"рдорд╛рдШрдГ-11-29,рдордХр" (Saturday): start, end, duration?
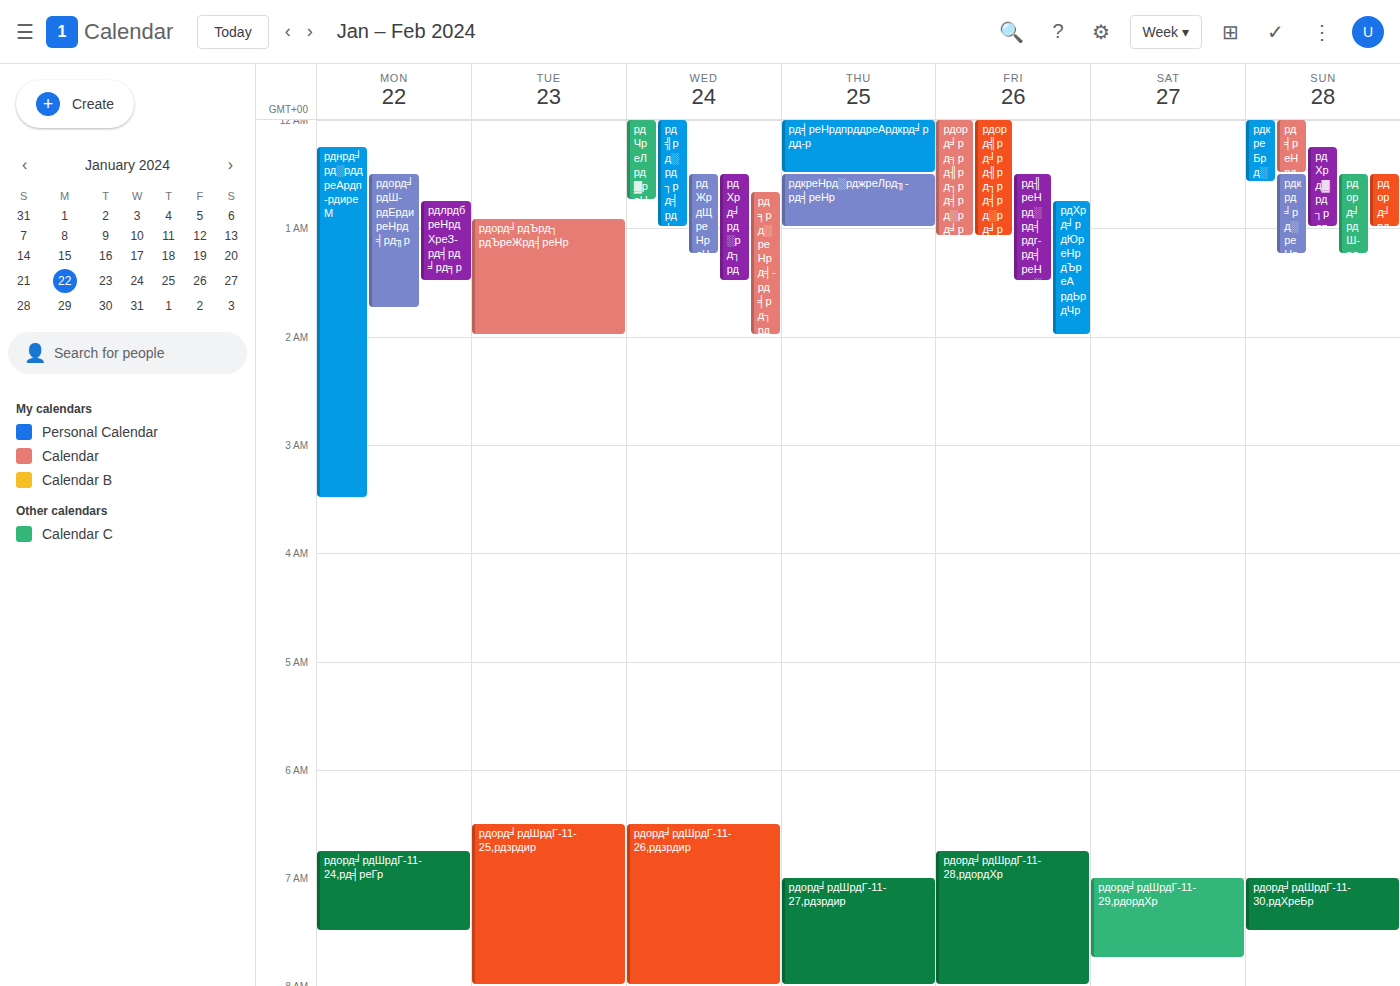
7:00 AM to 7:45 AM, 45 minutes